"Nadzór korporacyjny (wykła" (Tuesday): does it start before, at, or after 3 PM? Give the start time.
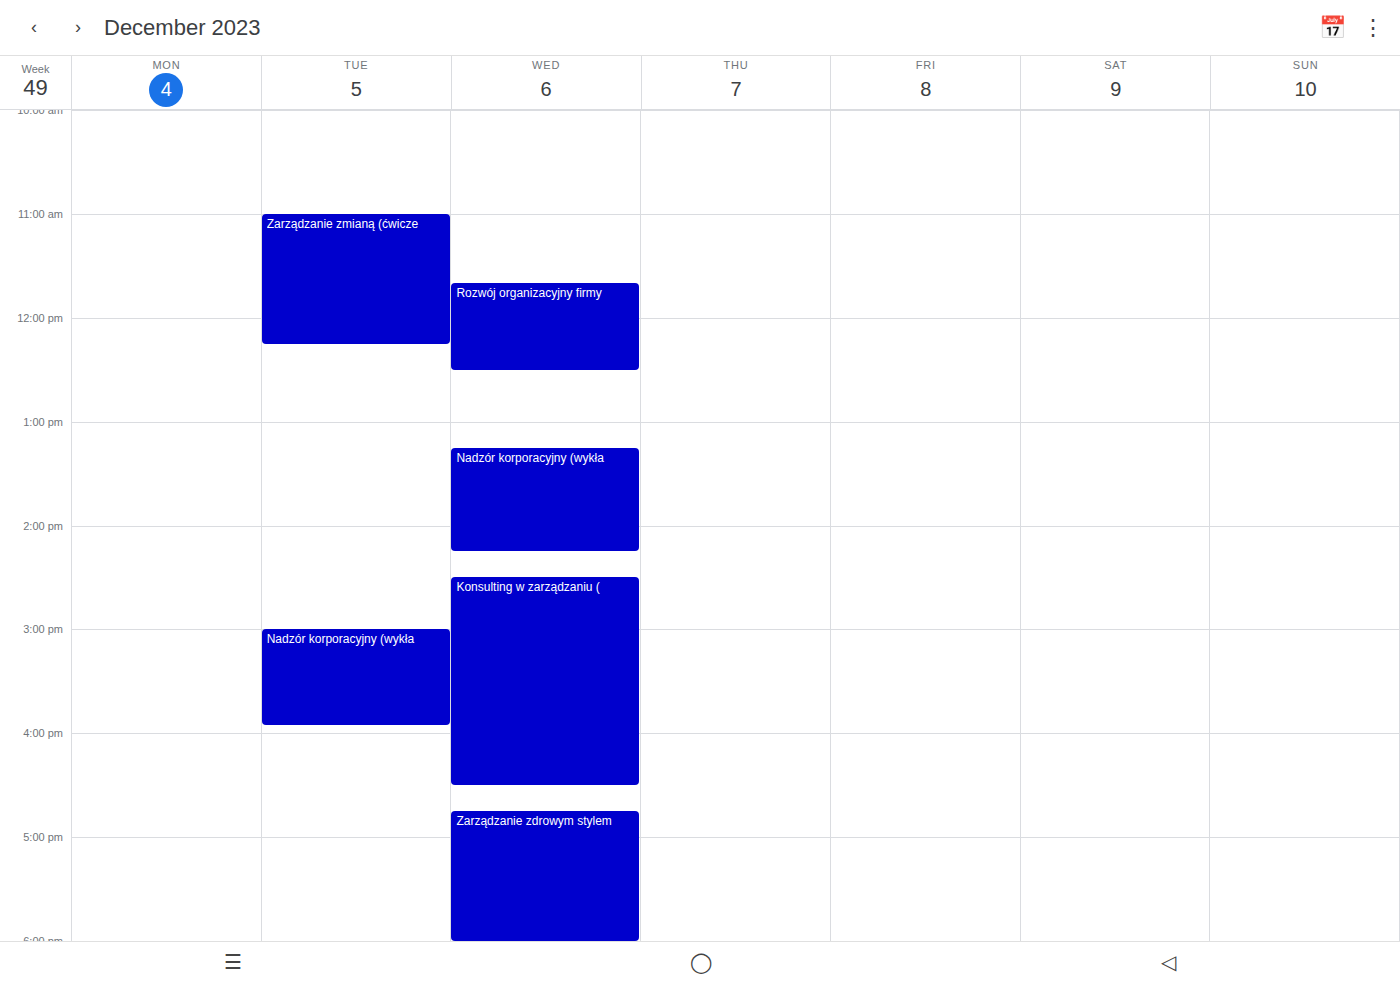
3:00 PM -- exactly at 3 PM, on the 3 PM line.